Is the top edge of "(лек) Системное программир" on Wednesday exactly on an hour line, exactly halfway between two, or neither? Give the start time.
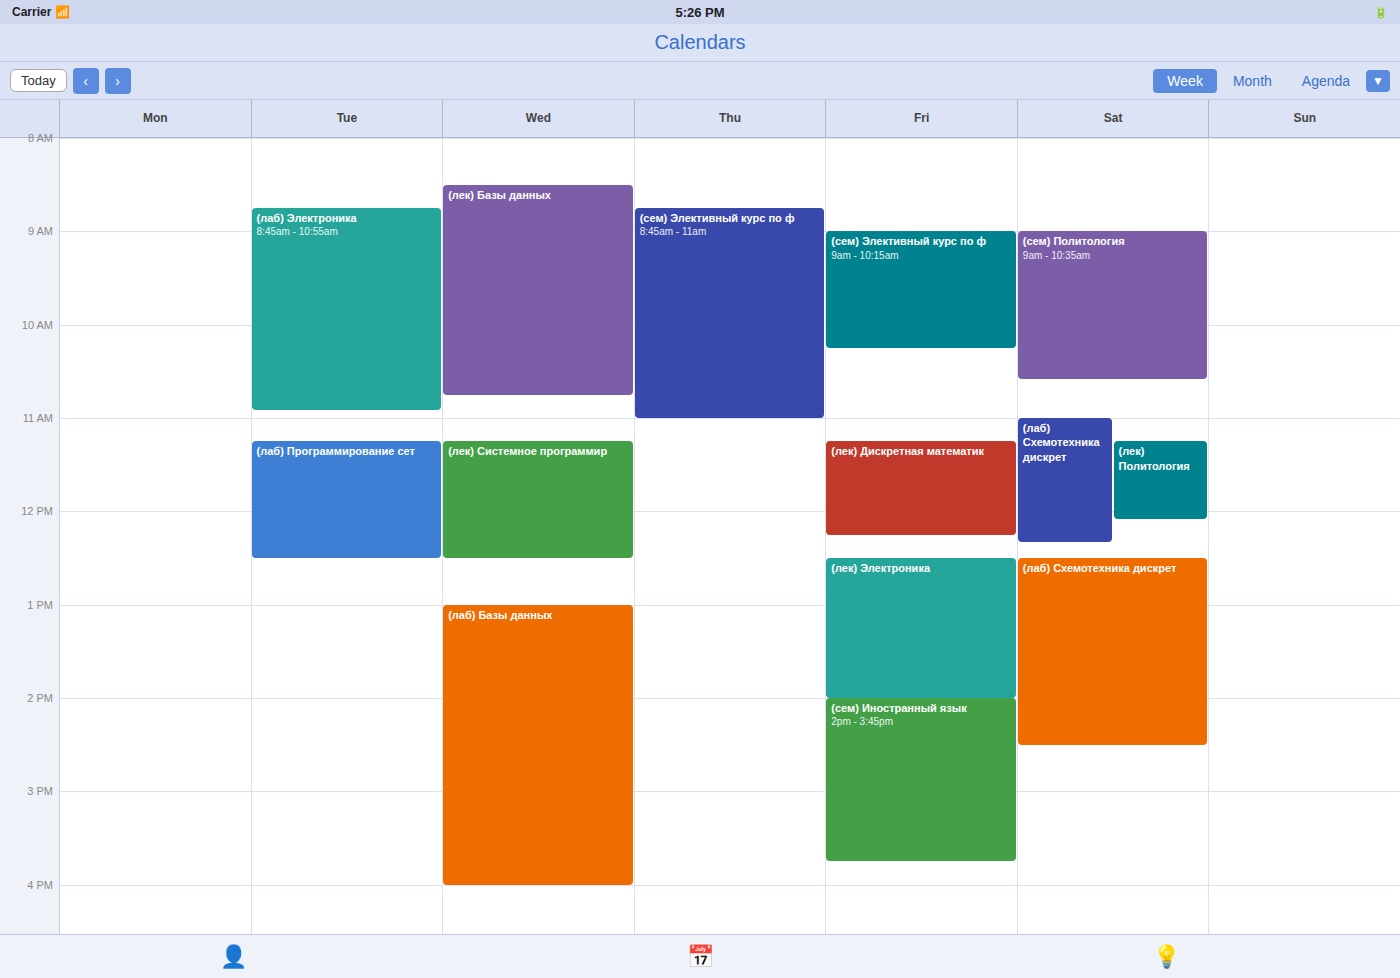
11:15 AM -- neither: a quarter of the way from the 11 AM line to the 12 PM line.